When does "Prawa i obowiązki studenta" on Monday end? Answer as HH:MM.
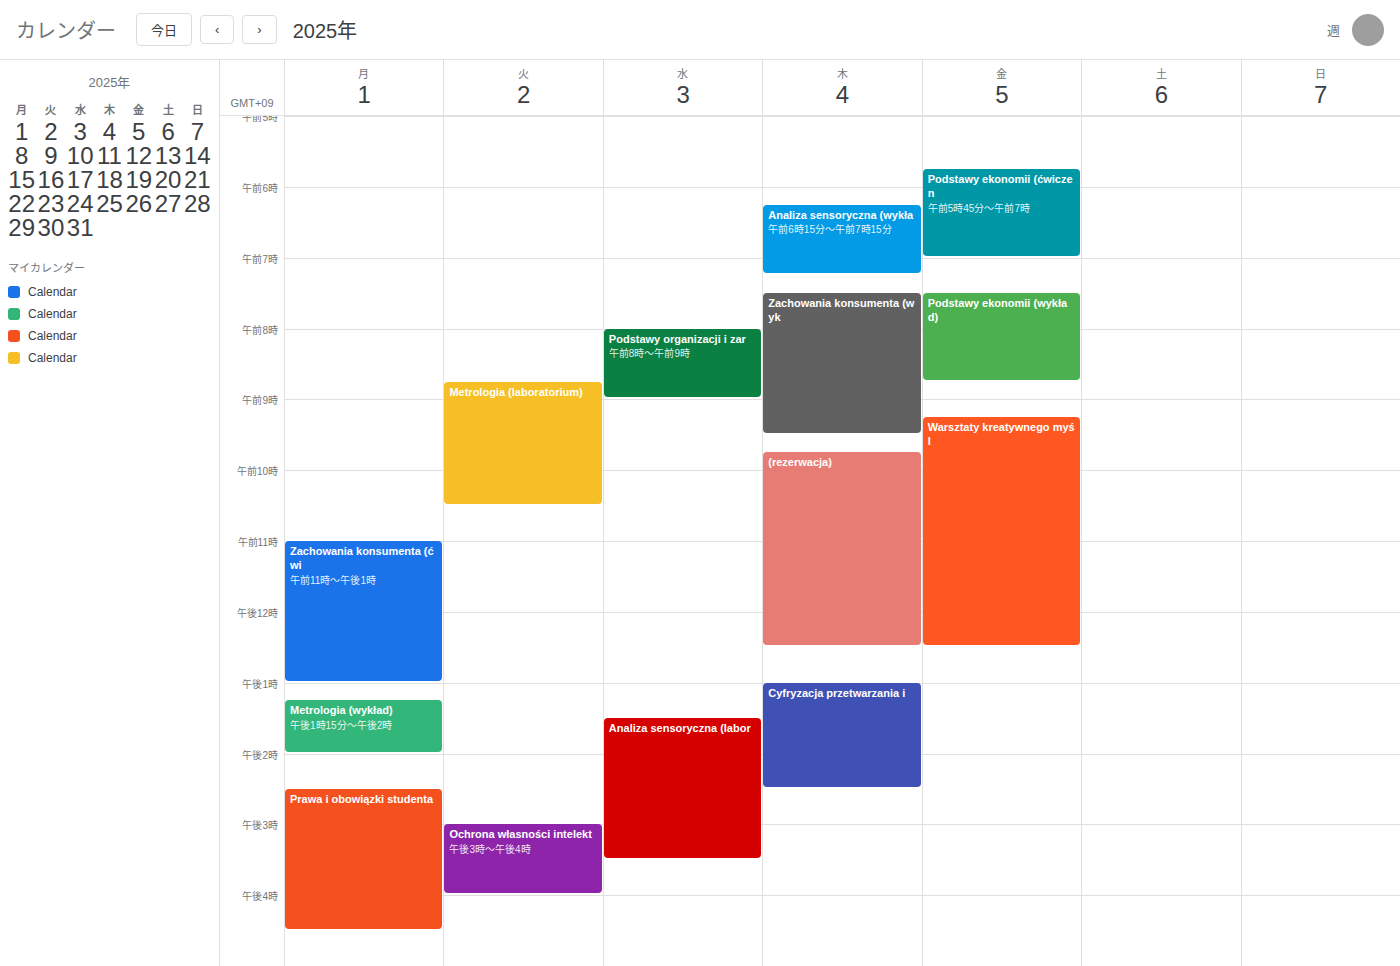
16:30